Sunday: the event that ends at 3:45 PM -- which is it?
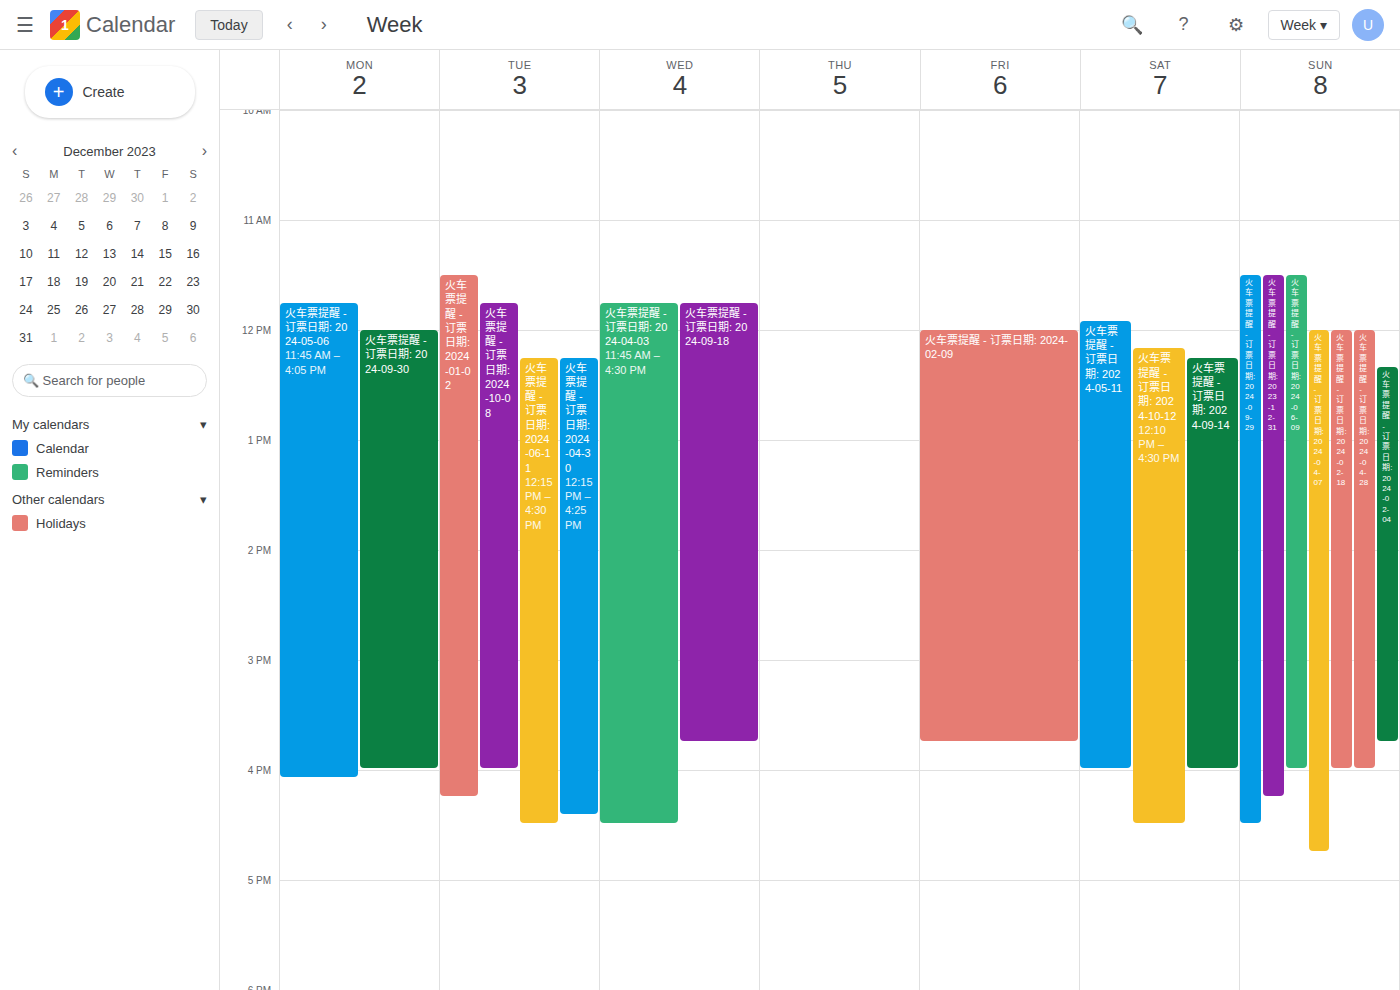
"火车票提醒 - 订票日期: 2024-02-04"